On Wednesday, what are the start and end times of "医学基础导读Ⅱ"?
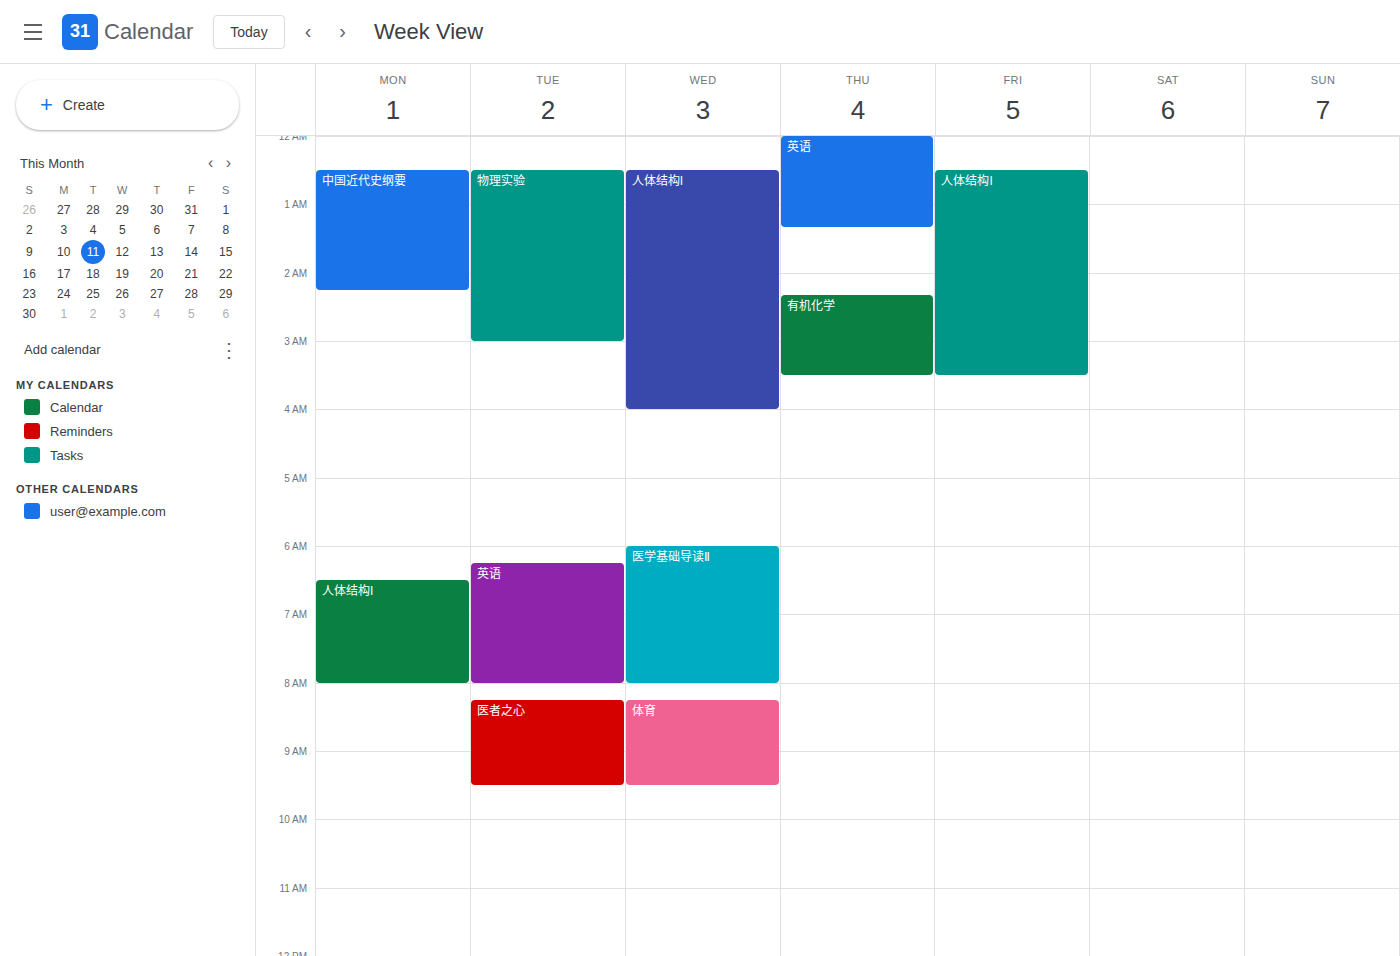
6:00 AM to 8:00 AM